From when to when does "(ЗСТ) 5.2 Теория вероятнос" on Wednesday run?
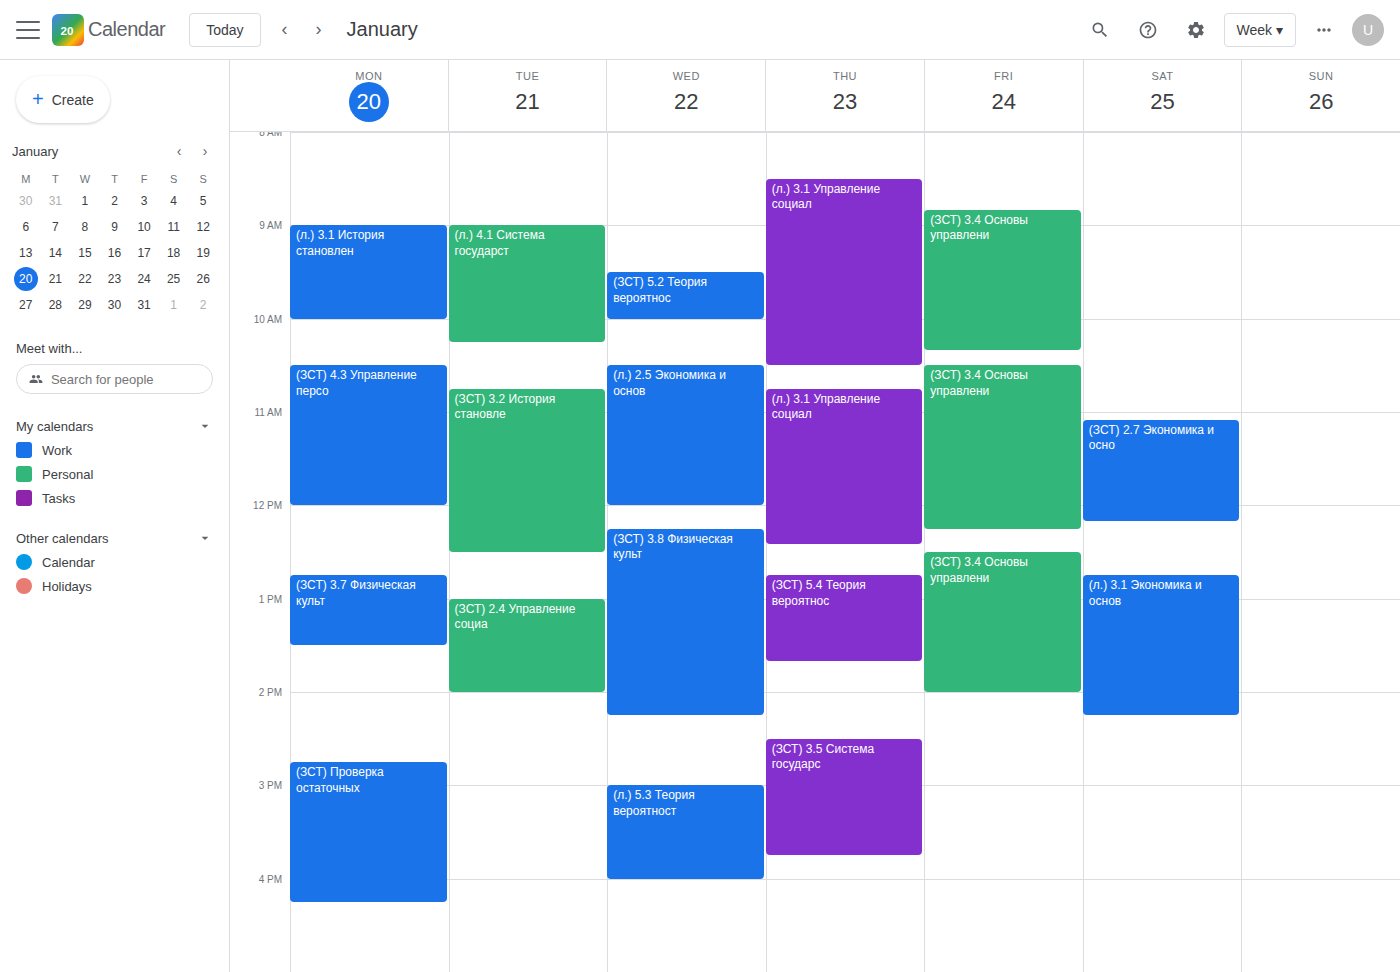
9:30 AM to 10:00 AM